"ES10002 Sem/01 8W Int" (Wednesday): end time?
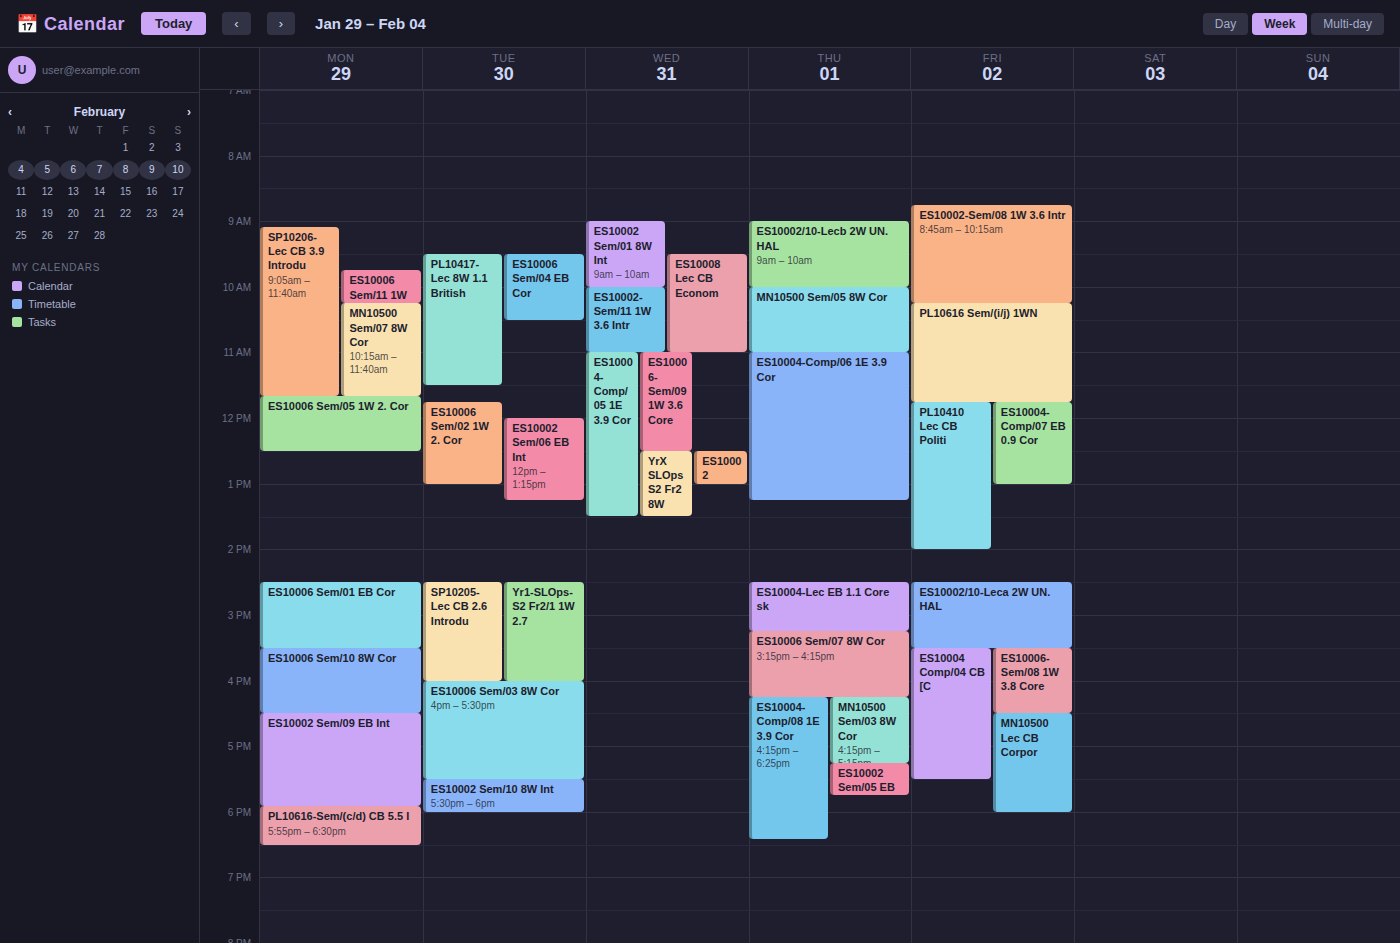
10:00 AM